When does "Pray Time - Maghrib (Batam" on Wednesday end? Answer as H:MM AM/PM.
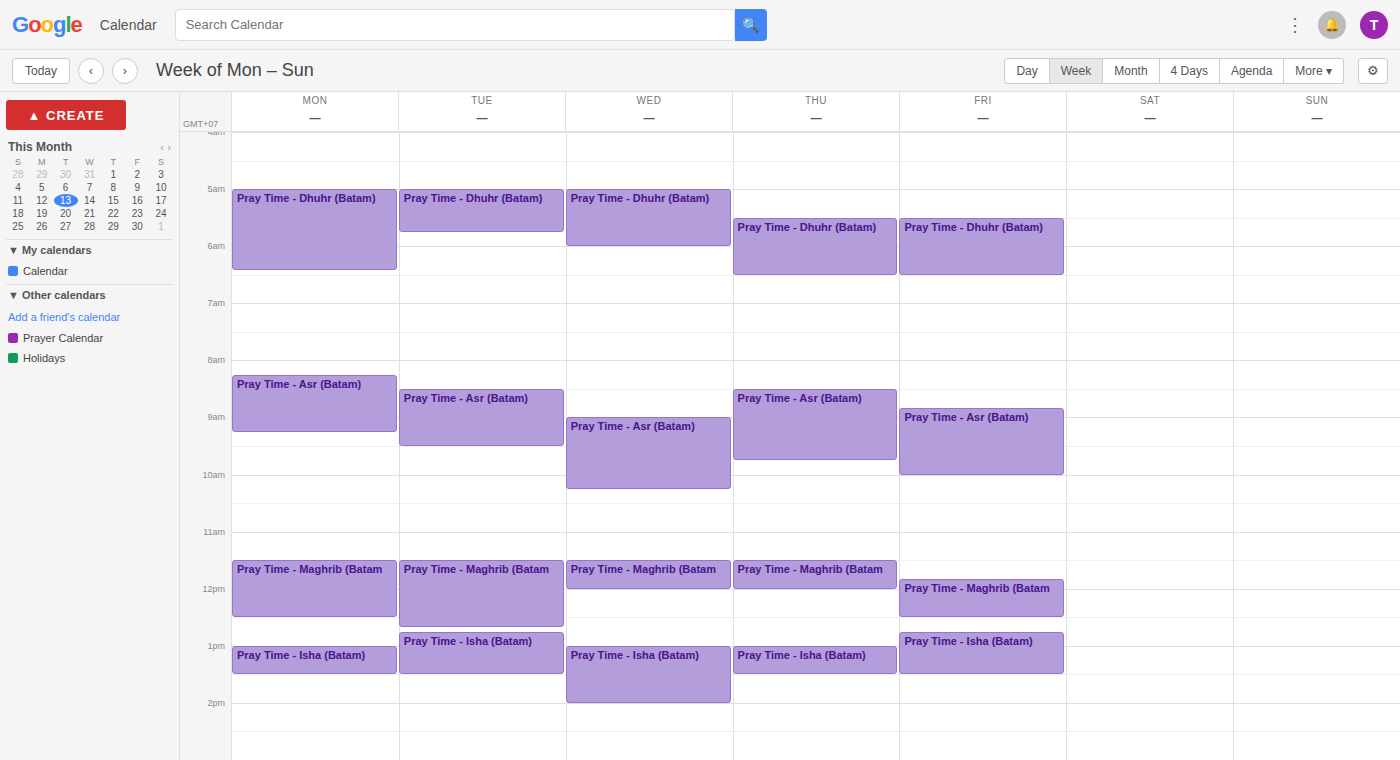
12:00 PM